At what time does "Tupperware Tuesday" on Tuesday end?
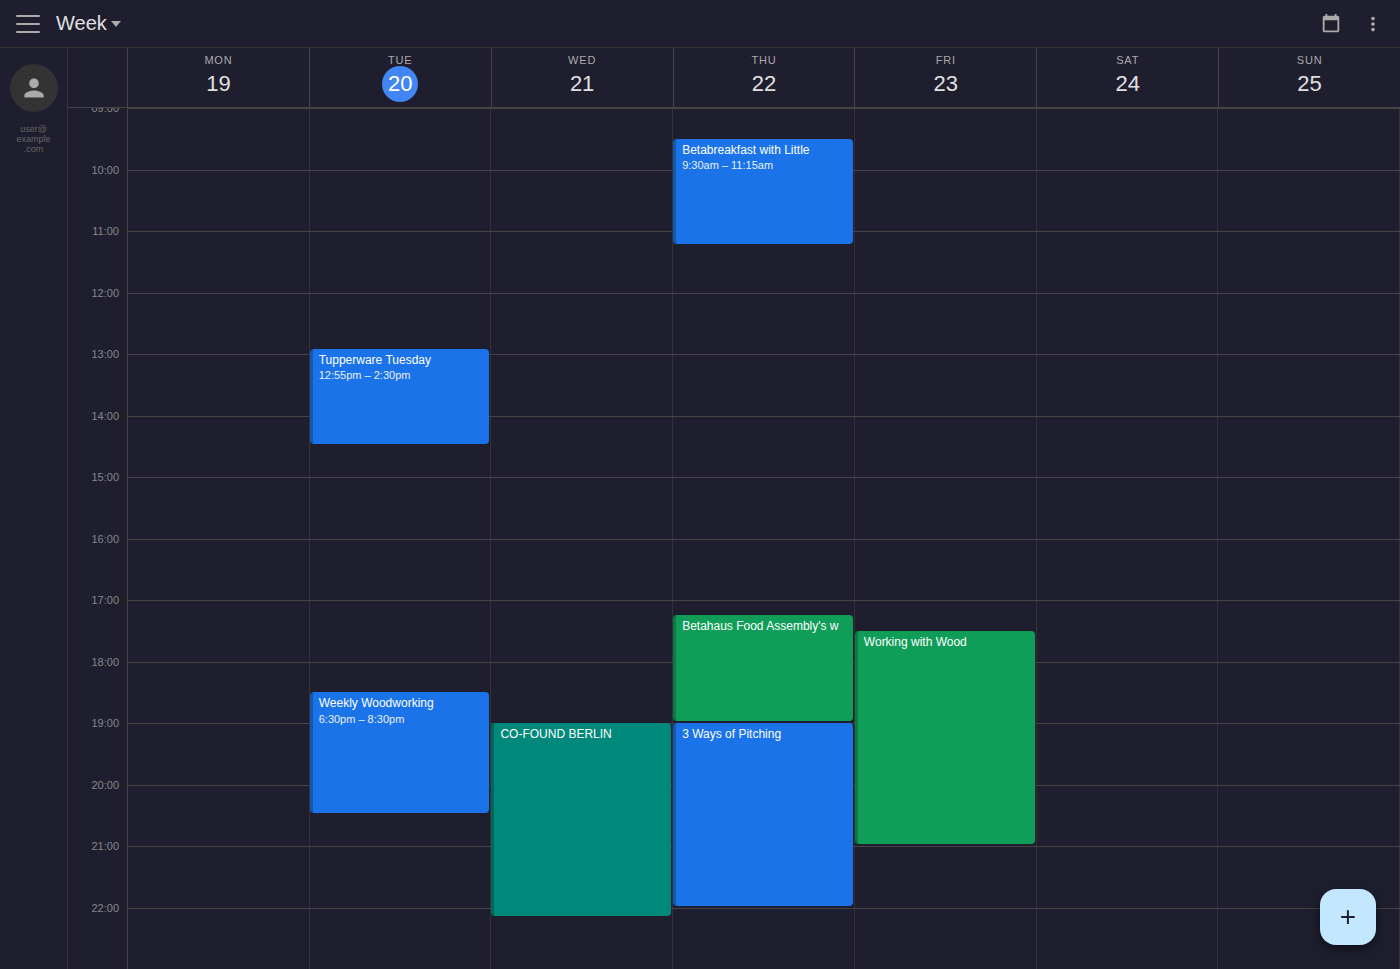
2:30 PM